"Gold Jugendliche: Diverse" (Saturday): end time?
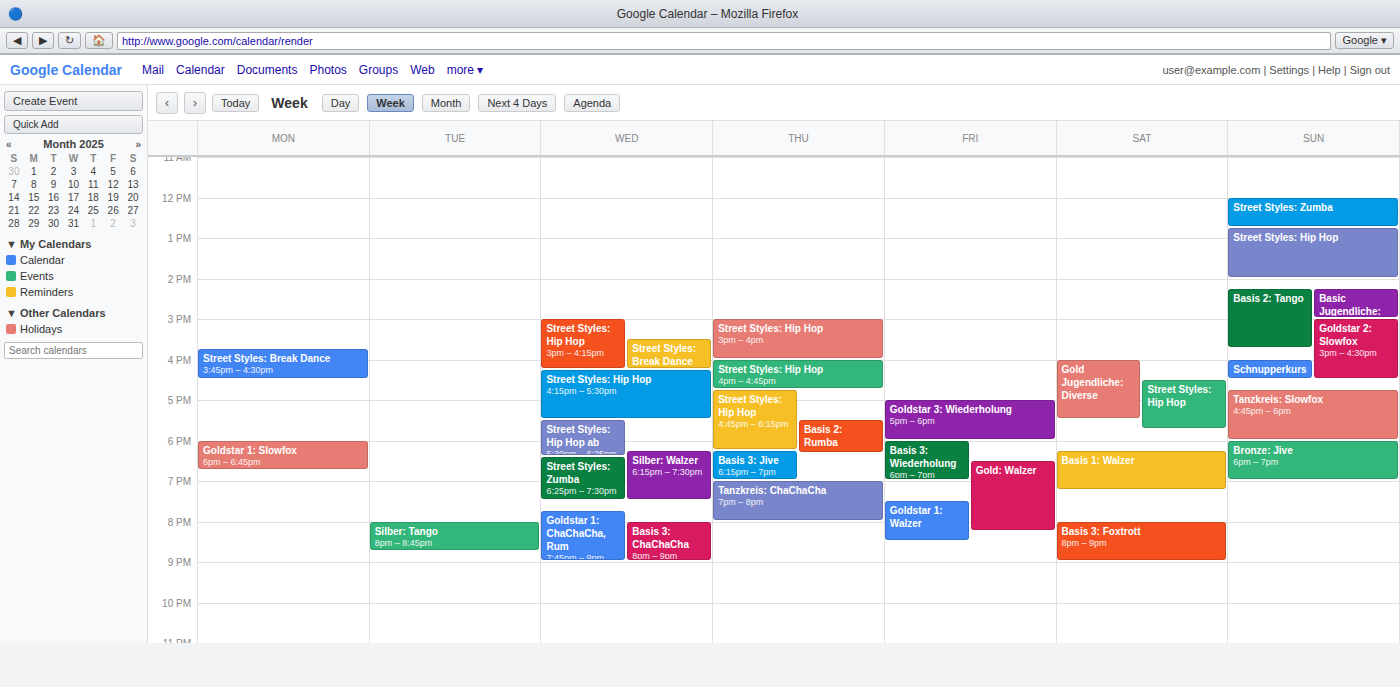
5:30 PM